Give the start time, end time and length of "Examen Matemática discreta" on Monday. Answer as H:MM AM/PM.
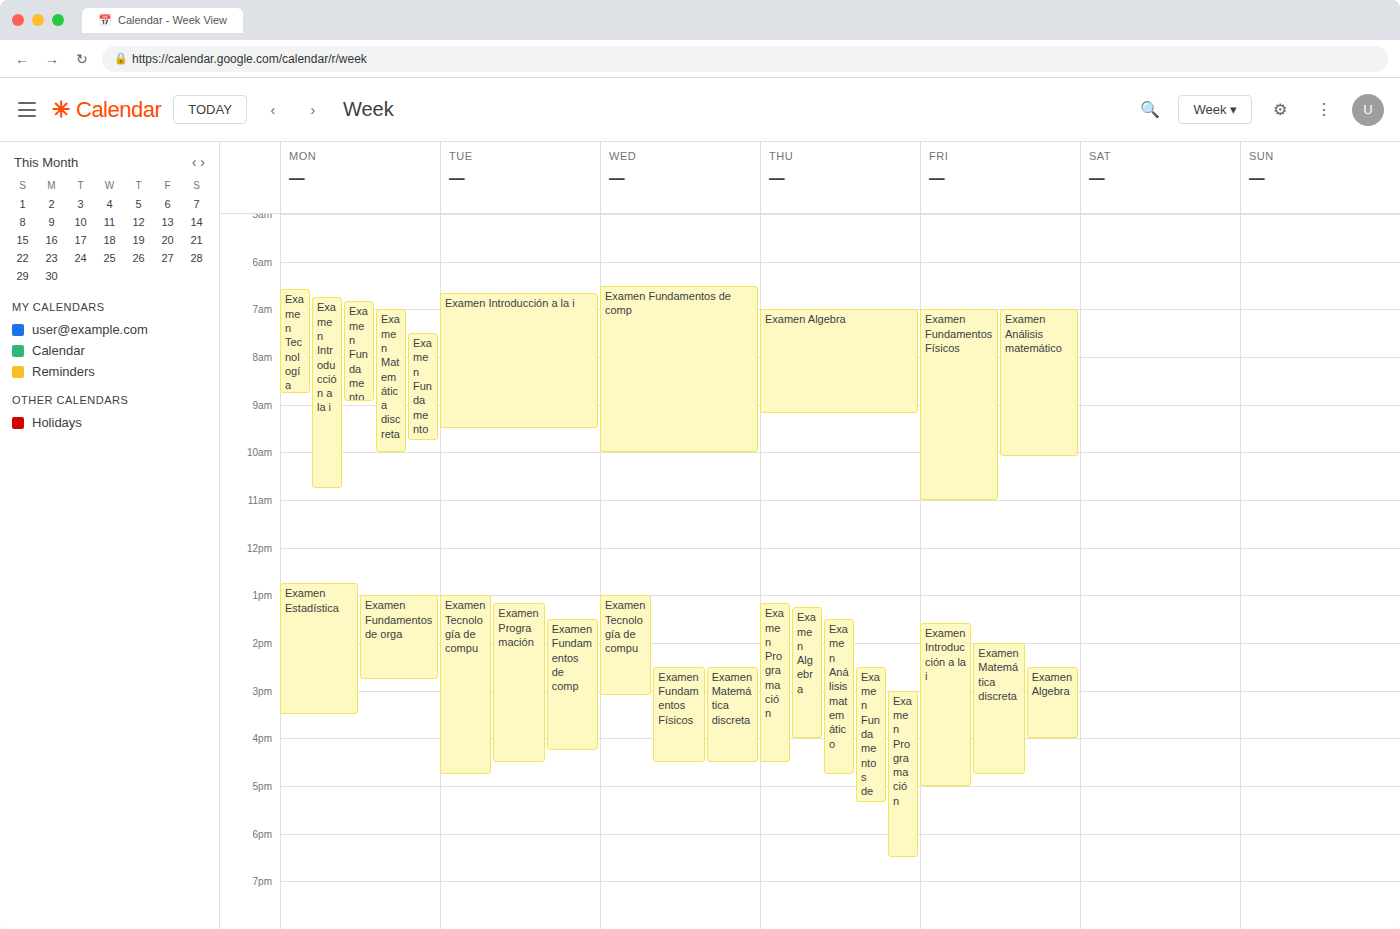
7:00 AM to 10:00 AM, 3 hours